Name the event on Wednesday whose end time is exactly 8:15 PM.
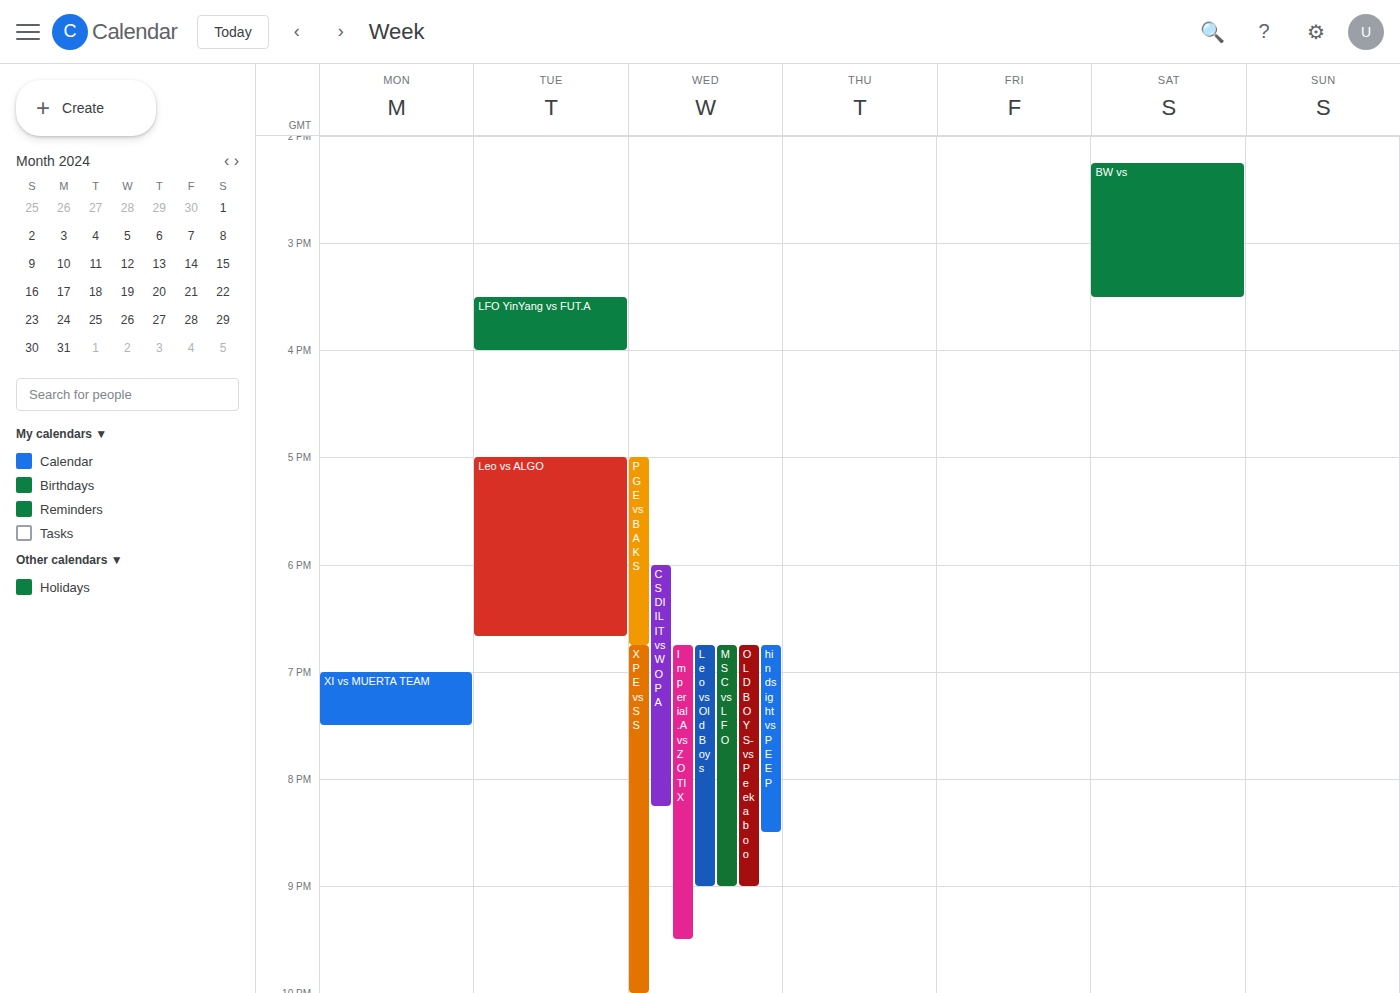
"CSDIILIT vs WOPA"